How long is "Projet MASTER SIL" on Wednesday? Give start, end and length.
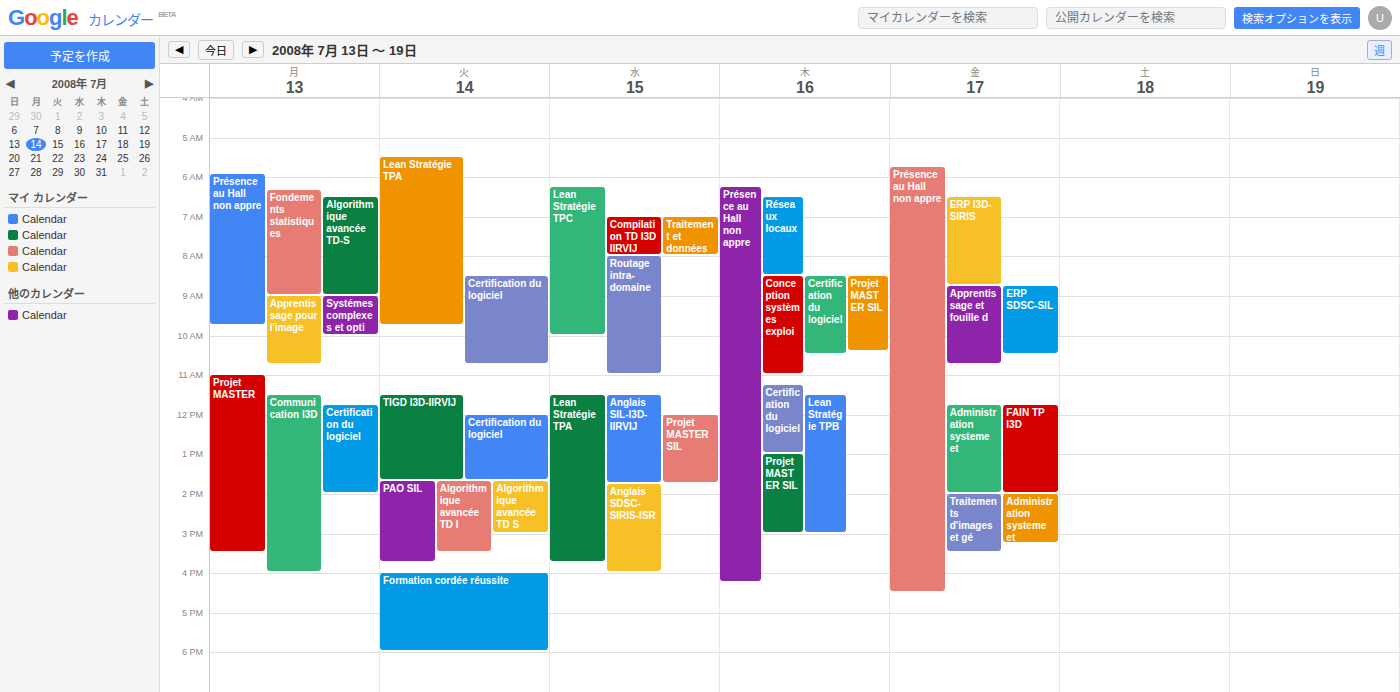
12:00 to 13:45, 1 hour 45 minutes